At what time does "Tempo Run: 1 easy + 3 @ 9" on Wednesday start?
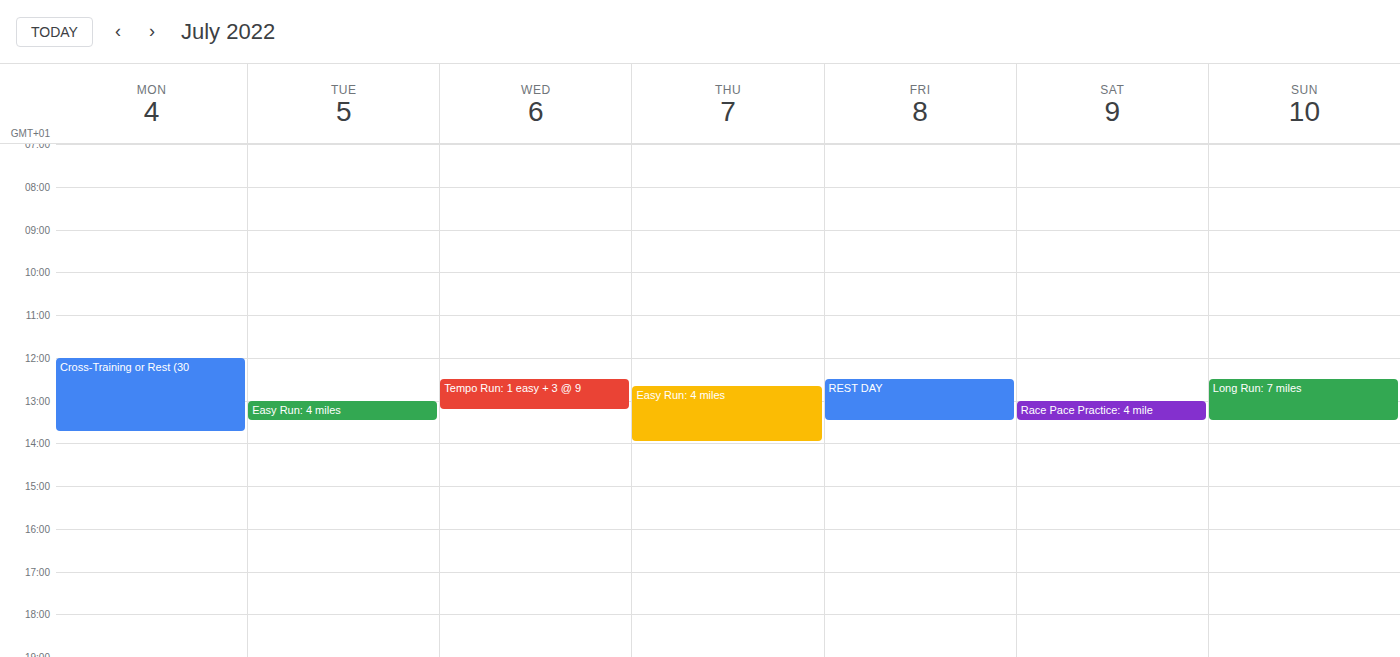
12:30 PM